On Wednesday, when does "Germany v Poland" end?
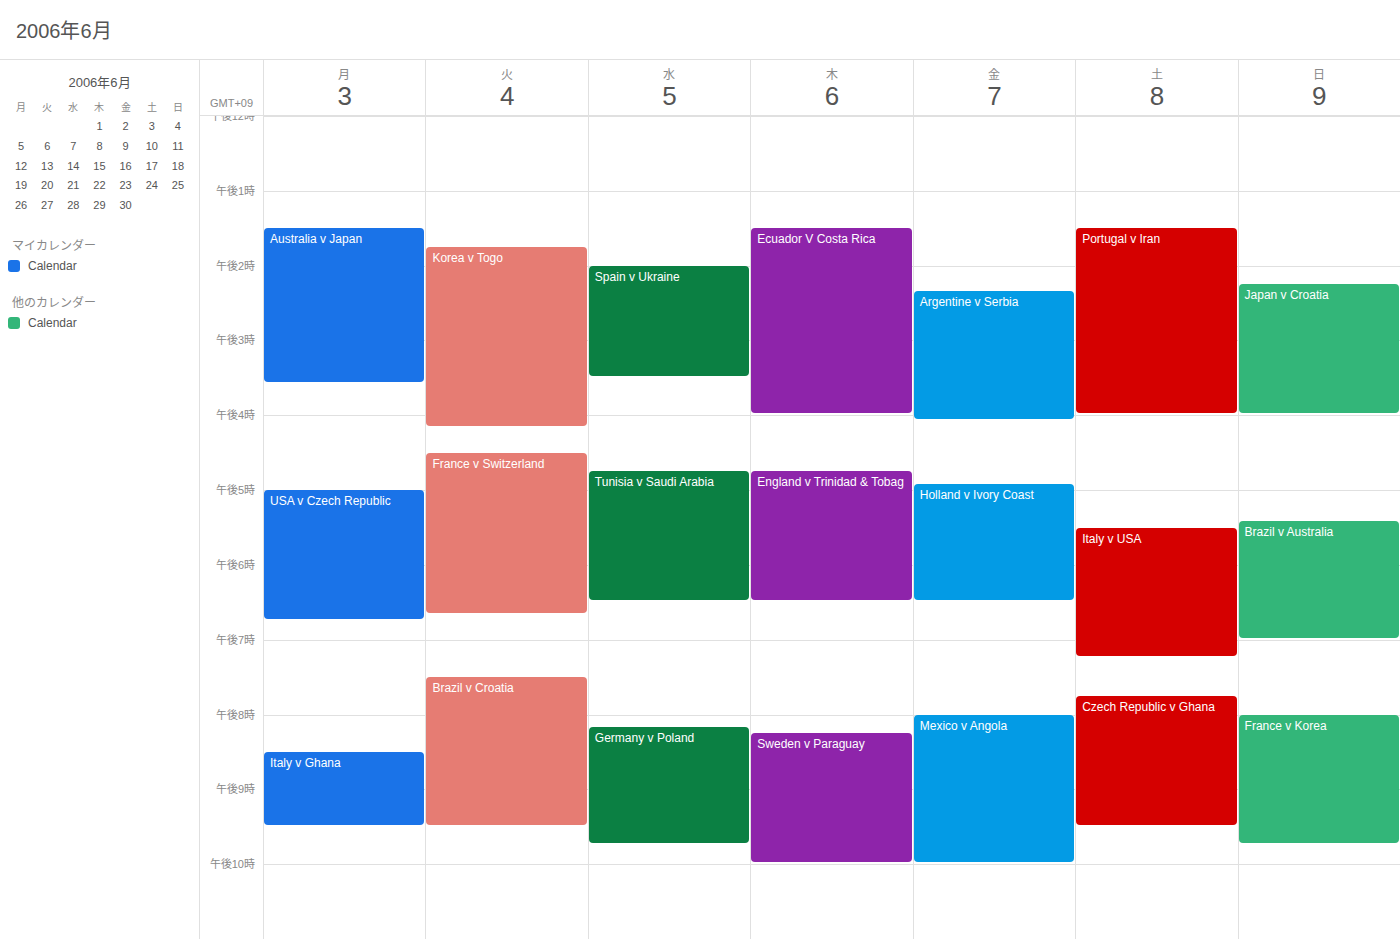
9:45 PM